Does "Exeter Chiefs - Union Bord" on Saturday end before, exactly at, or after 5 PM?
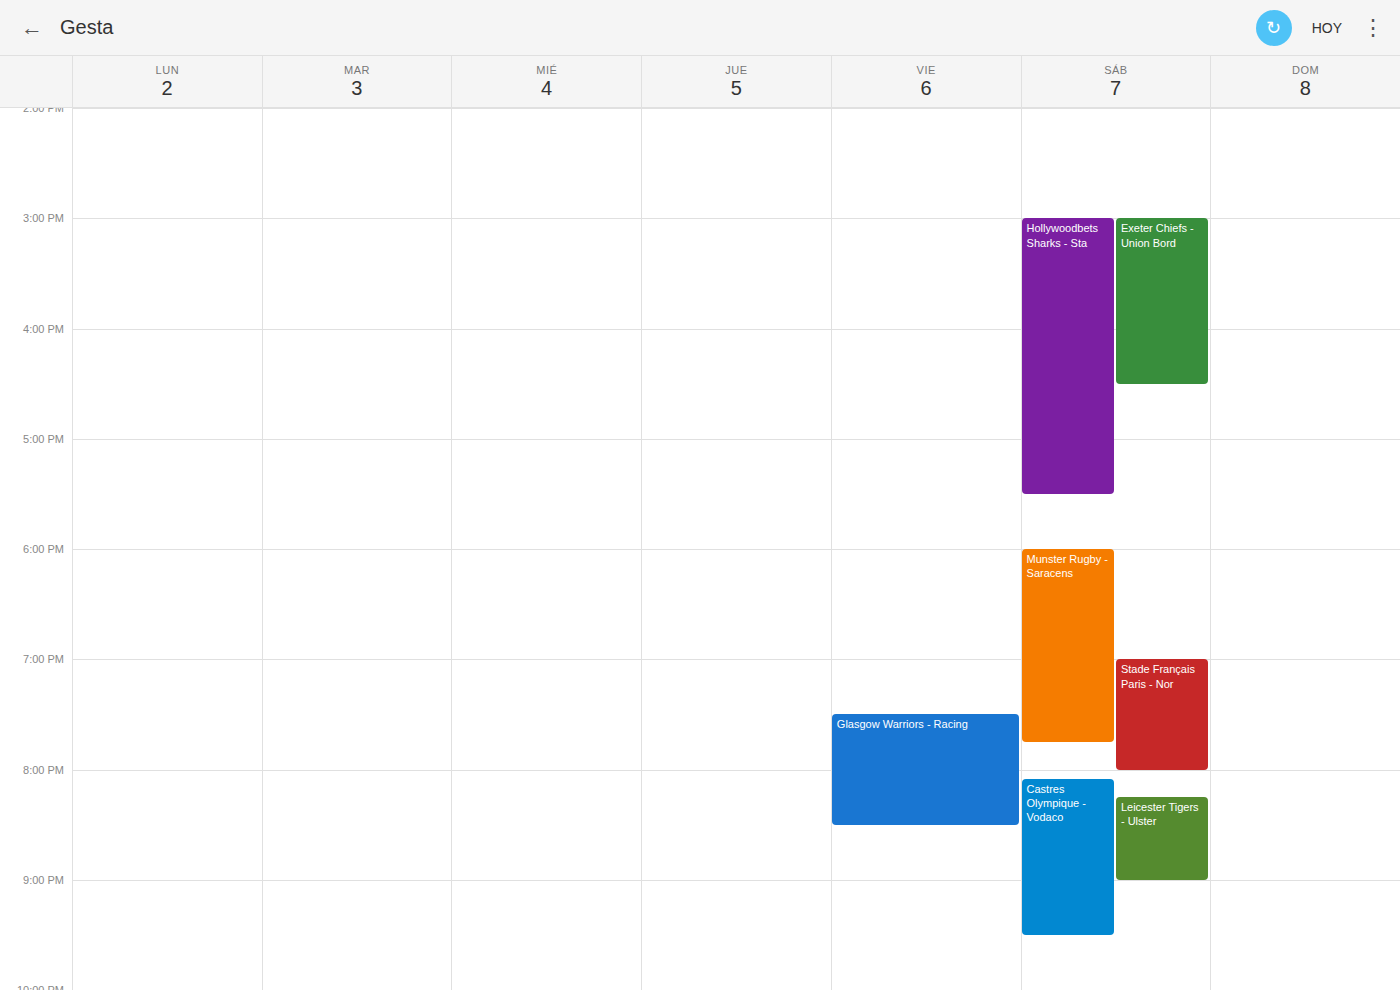
4:30 PM -- before 5 PM, 30 minutes above the 5 PM line.